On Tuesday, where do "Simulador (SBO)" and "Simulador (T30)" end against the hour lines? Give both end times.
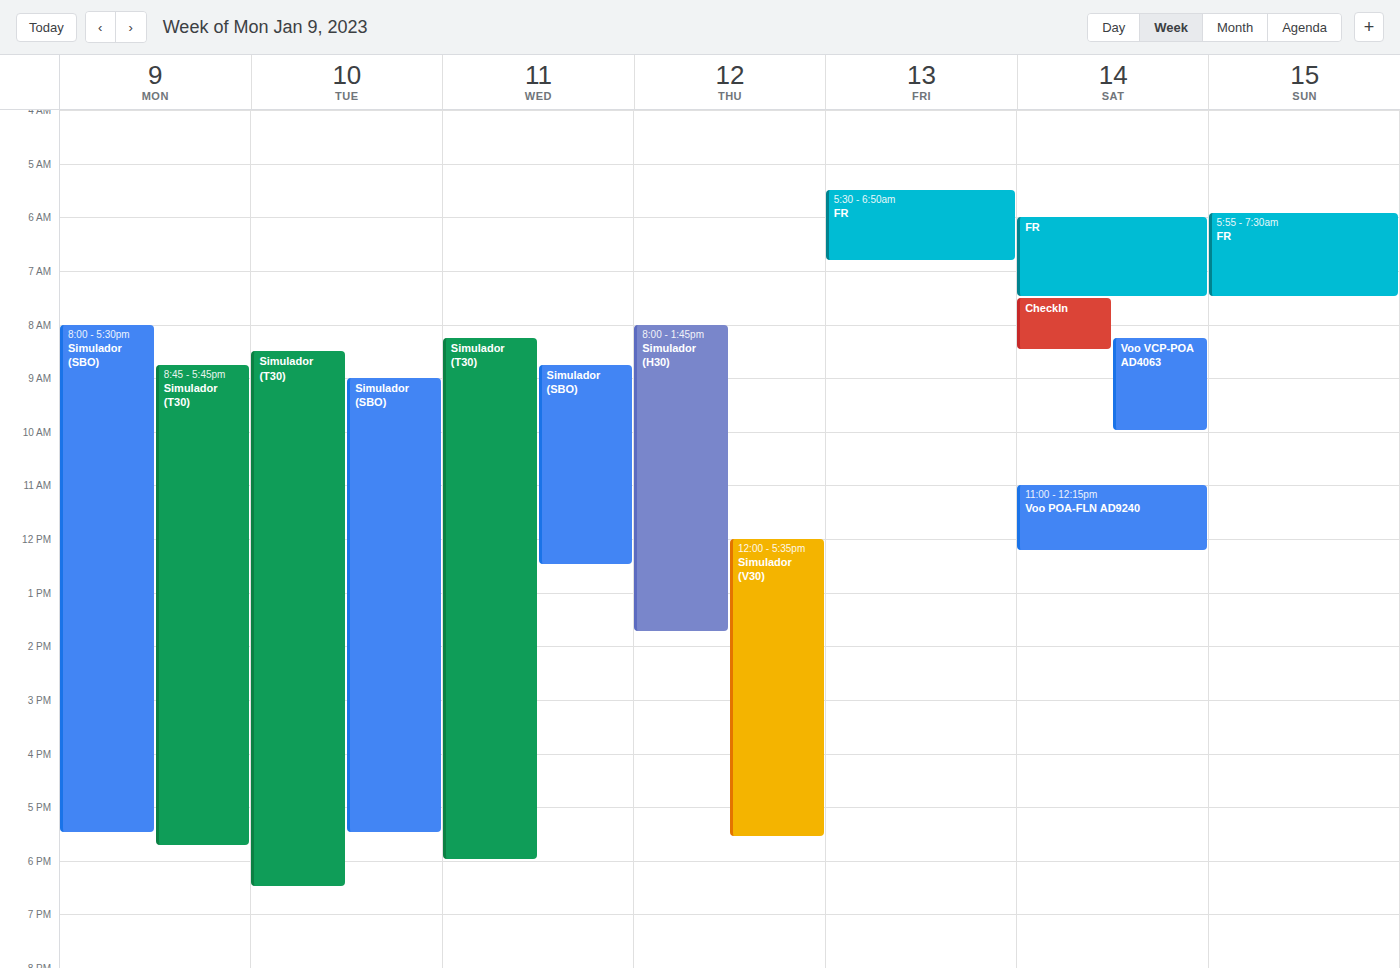
"Simulador (SBO)": 5:30 PM, halfway between the 5 PM and 6 PM lines. "Simulador (T30)": 6:30 PM, halfway between the 6 PM and 7 PM lines.